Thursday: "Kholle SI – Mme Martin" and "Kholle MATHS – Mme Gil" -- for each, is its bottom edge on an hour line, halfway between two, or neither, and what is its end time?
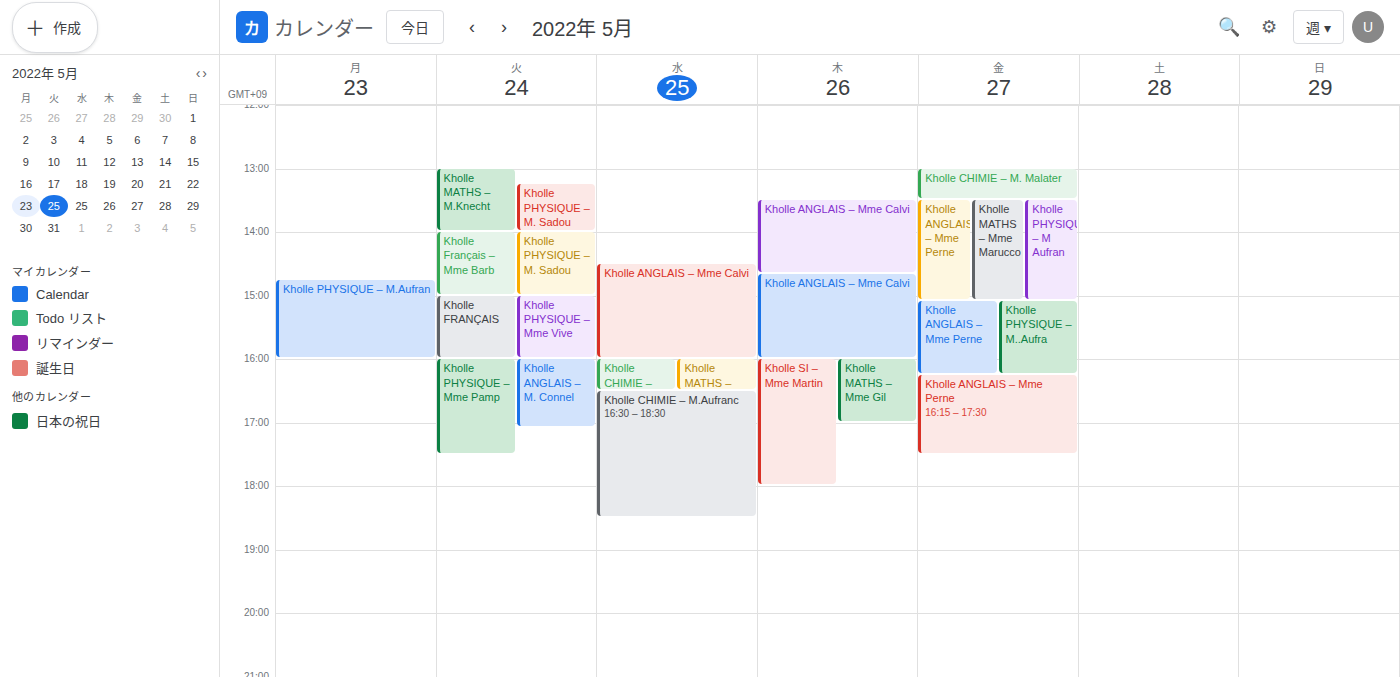
"Kholle SI – Mme Martin": 6:00 PM, exactly on the 6 PM line. "Kholle MATHS – Mme Gil": 5:00 PM, exactly on the 5 PM line.